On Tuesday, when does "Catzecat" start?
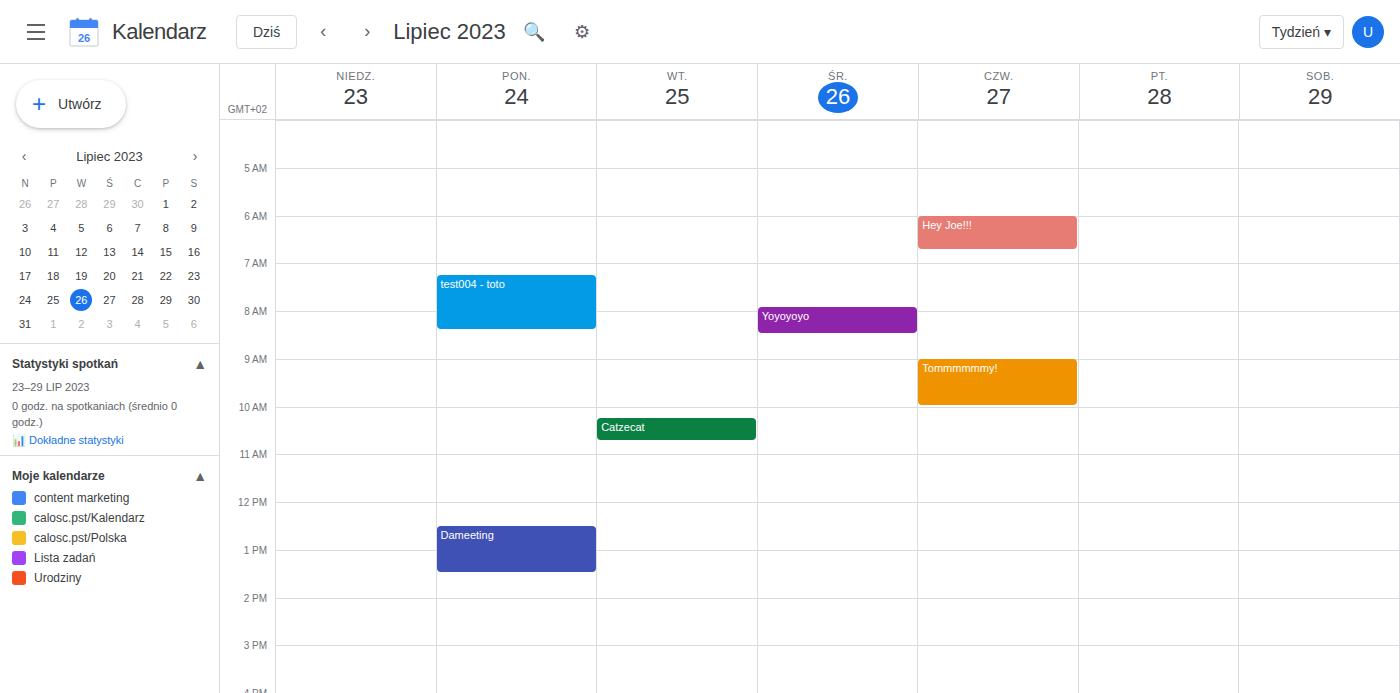
10:15 AM